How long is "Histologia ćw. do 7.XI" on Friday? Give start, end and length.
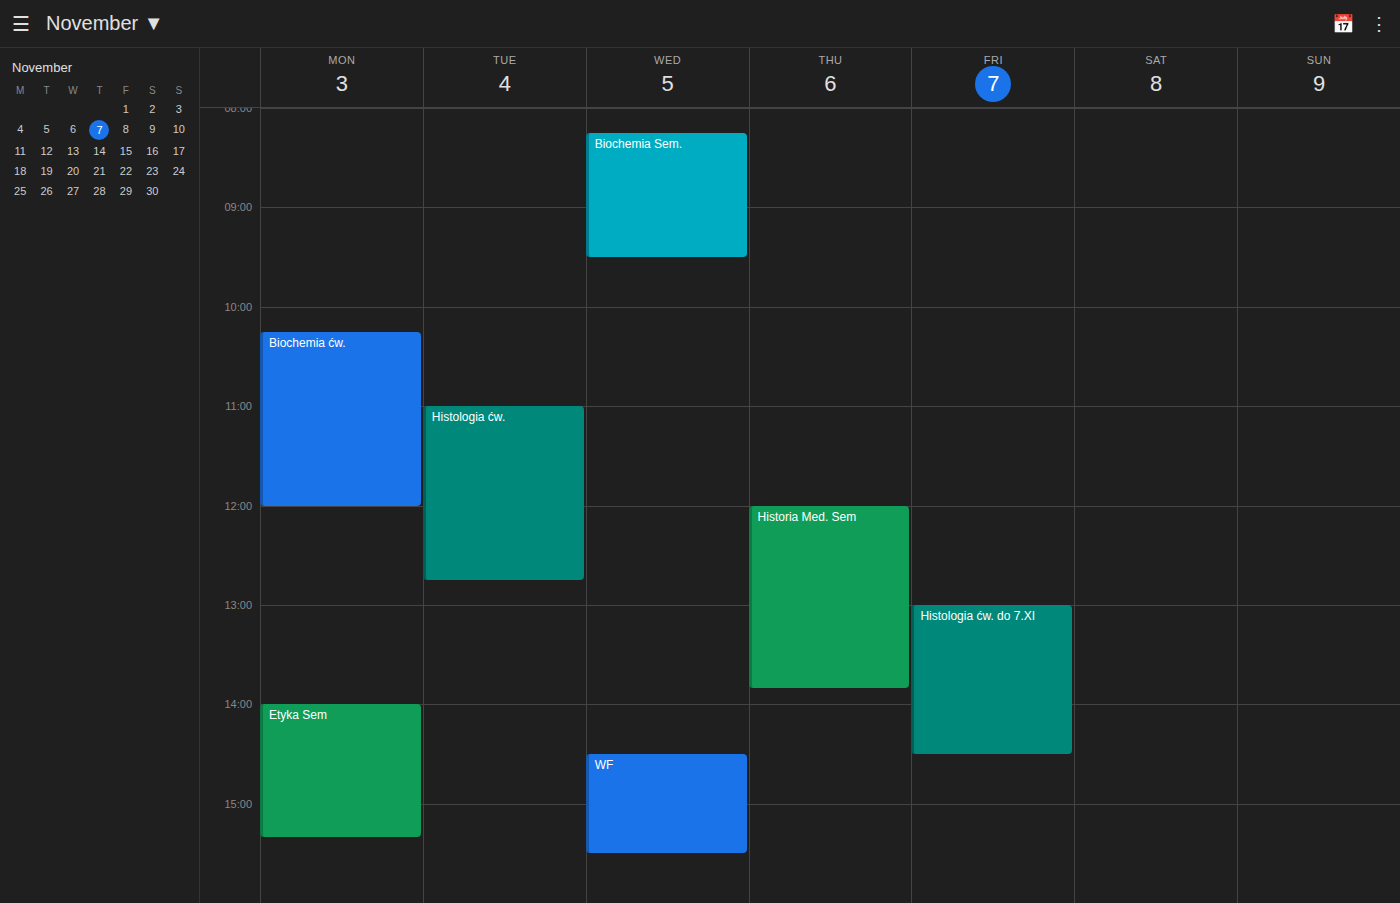
1:00 PM to 2:30 PM, 1 hour 30 minutes